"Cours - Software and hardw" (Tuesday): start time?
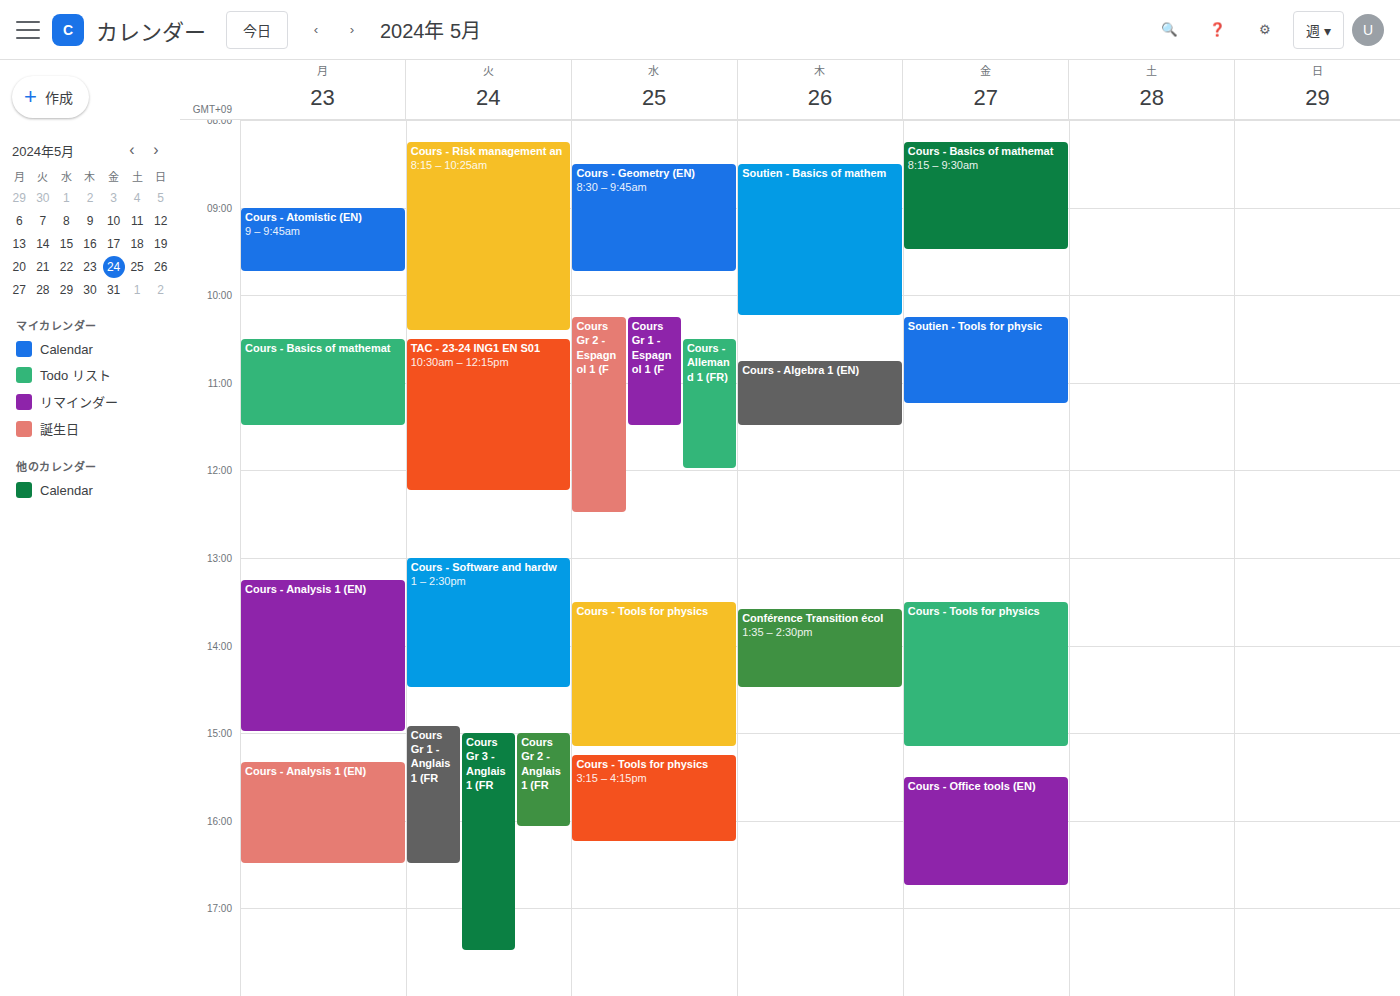
13:00